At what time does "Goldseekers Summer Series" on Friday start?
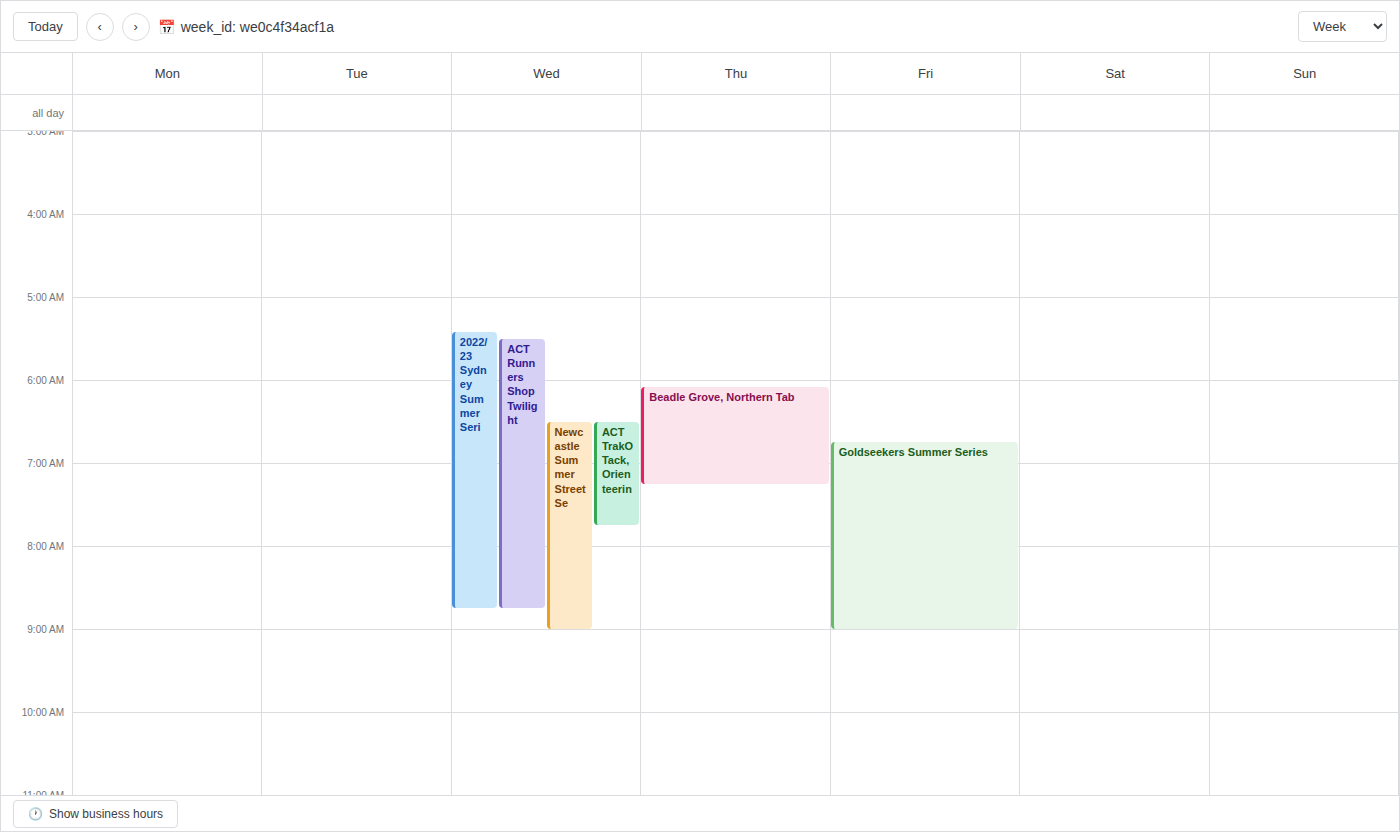
6:45 AM